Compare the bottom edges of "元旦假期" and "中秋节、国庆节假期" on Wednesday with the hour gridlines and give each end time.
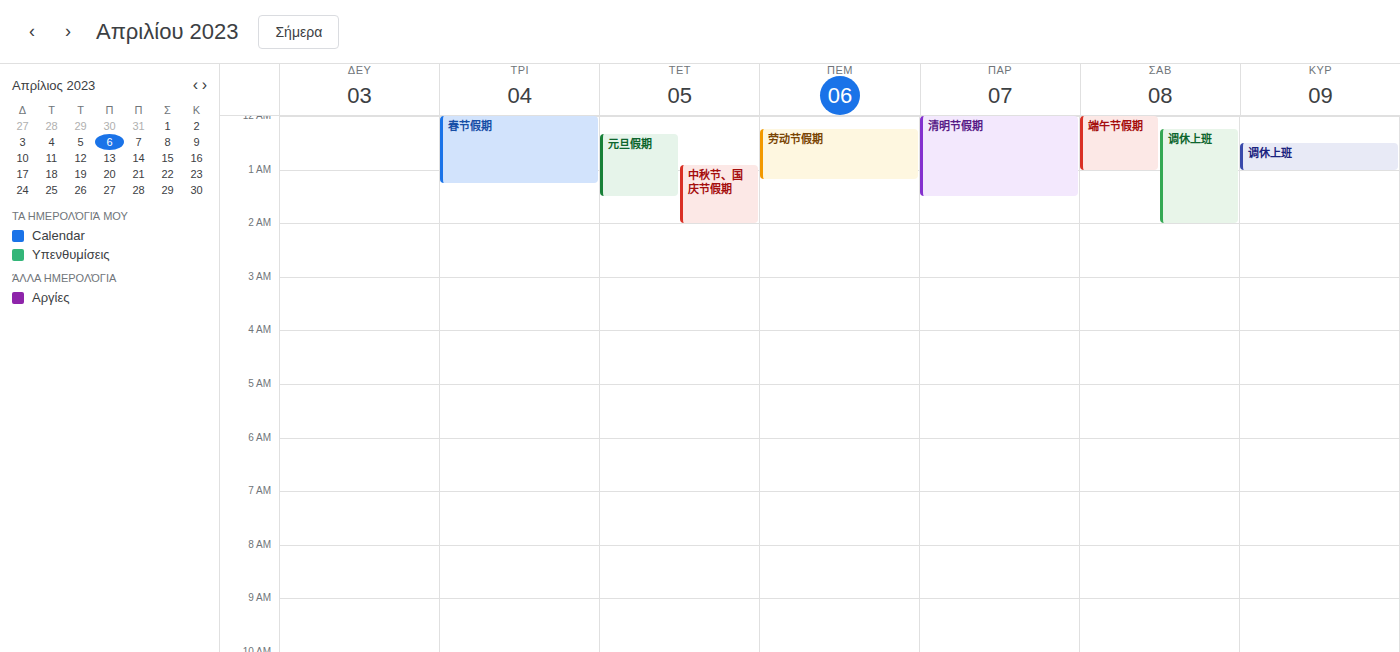
"元旦假期": 01:30, halfway between the 01:00 and 02:00 lines. "中秋节、国庆节假期": 02:00, exactly on the 02:00 line.